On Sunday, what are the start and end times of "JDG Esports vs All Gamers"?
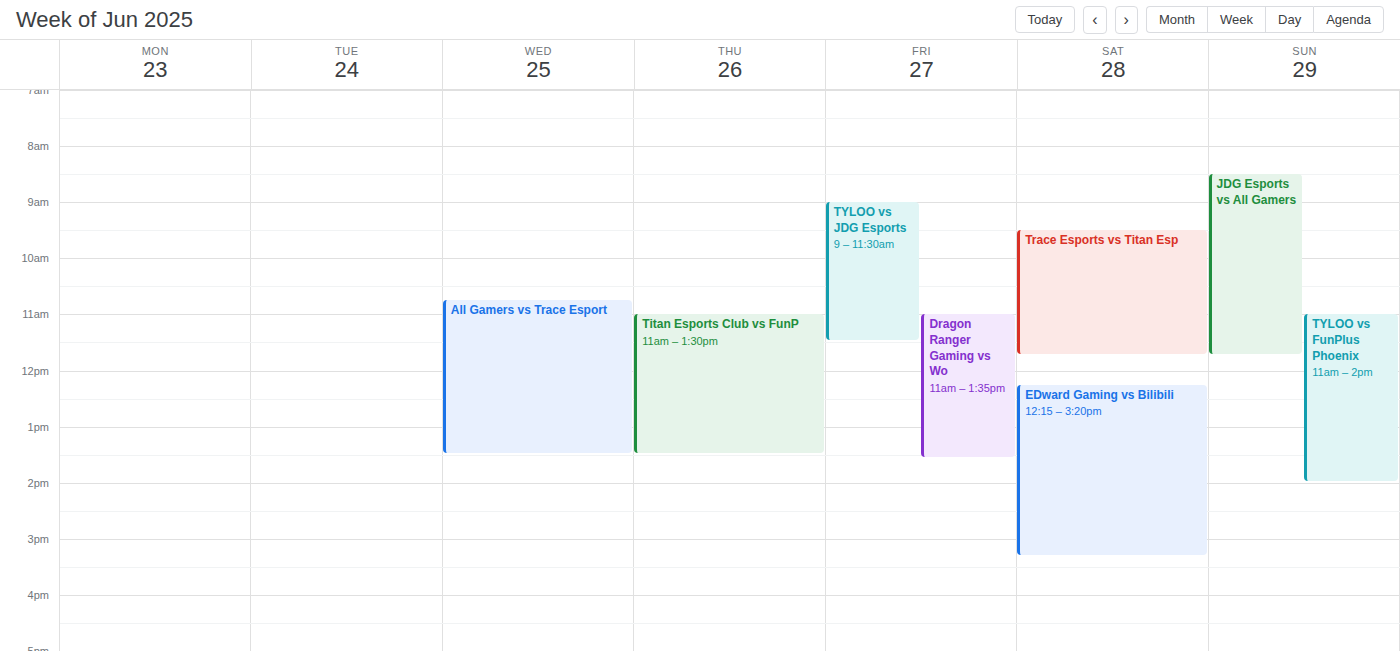
8:30 AM to 11:45 AM